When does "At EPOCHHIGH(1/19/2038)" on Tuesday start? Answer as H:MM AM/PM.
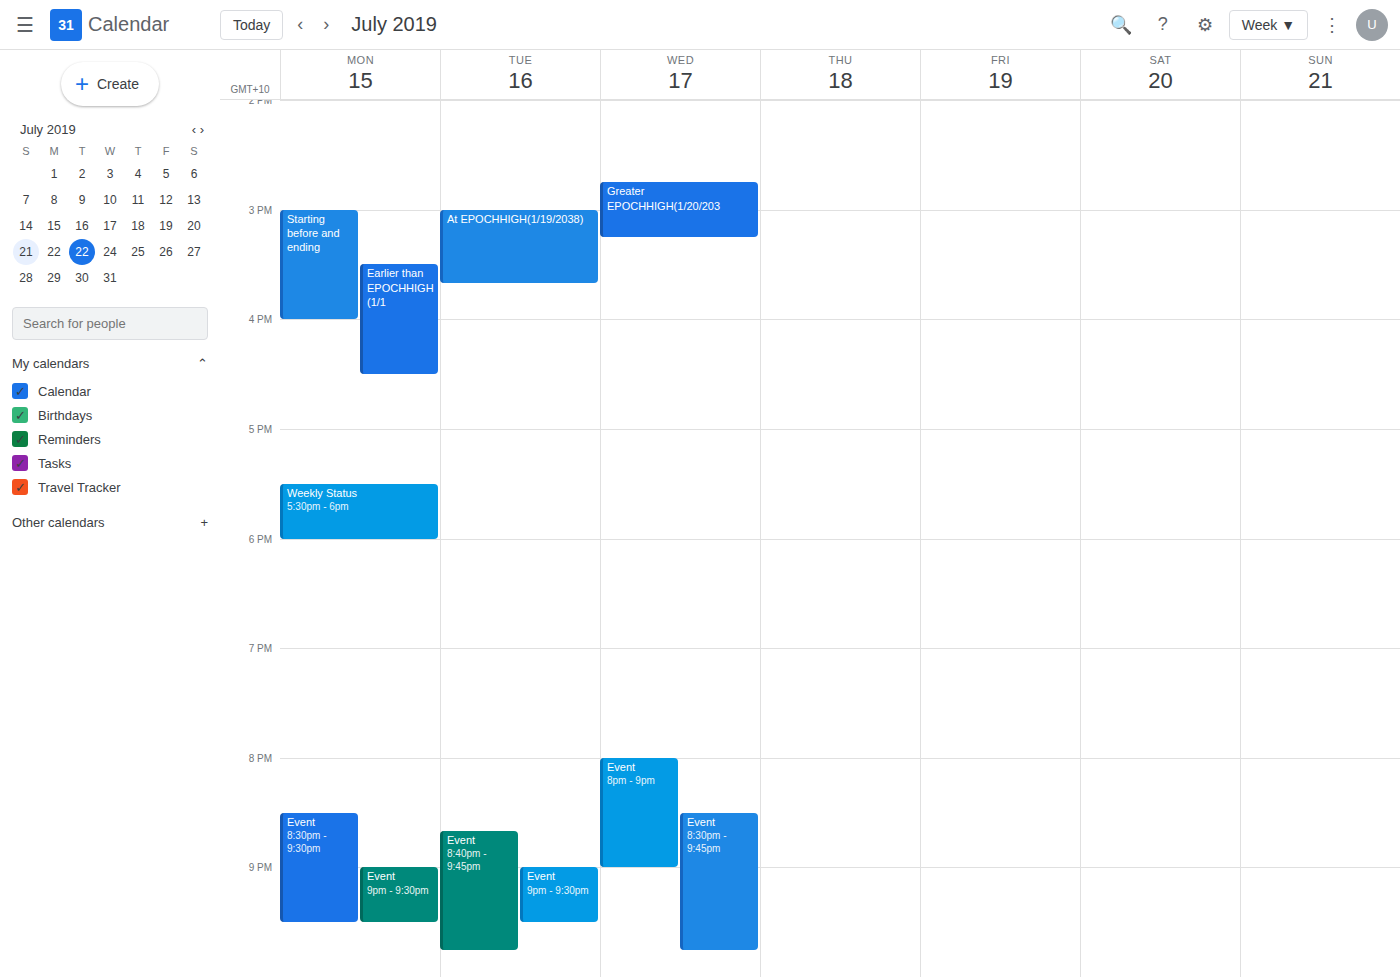
3:00 PM